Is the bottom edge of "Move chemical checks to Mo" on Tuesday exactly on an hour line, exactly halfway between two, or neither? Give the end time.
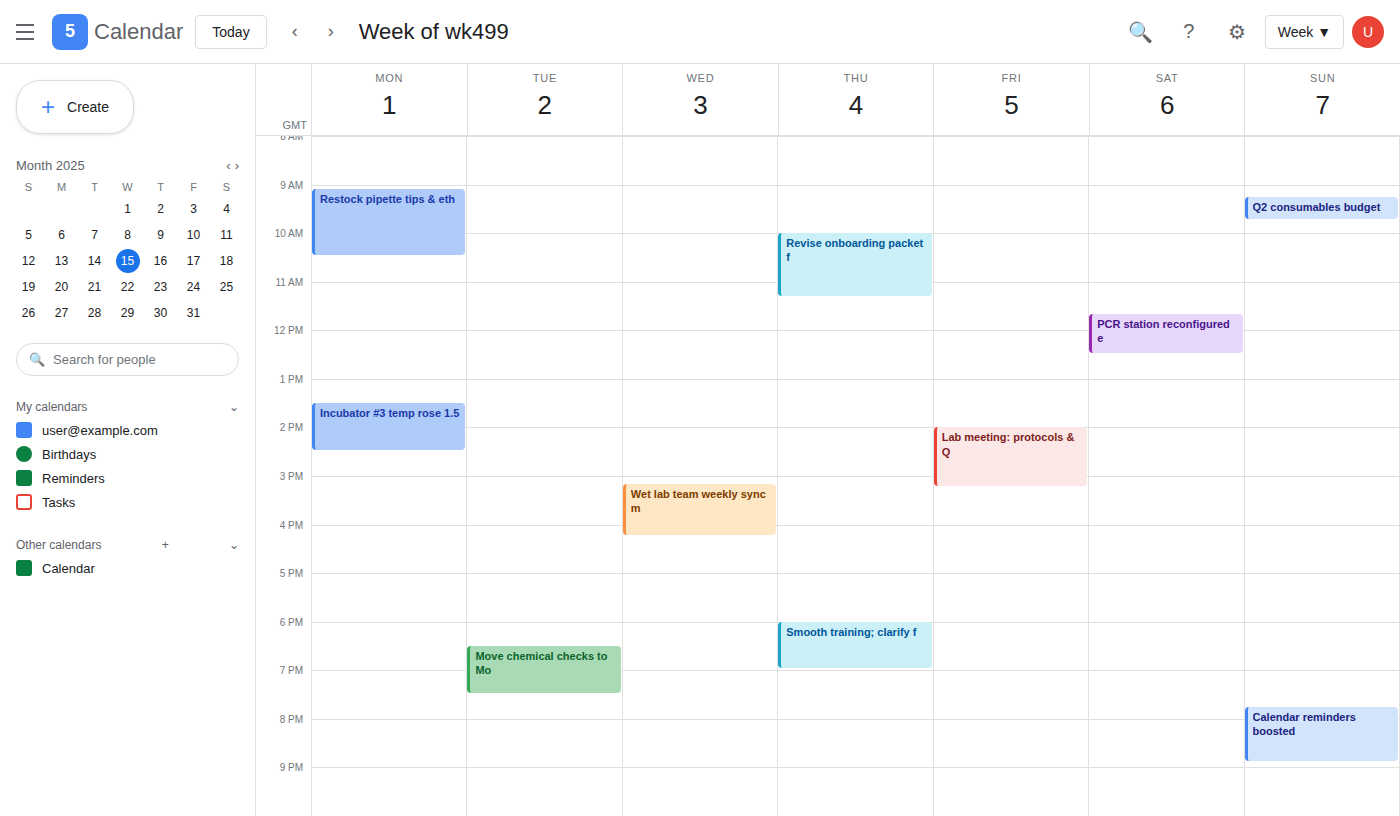
7:30 PM -- halfway between the 7 PM and 8 PM lines.